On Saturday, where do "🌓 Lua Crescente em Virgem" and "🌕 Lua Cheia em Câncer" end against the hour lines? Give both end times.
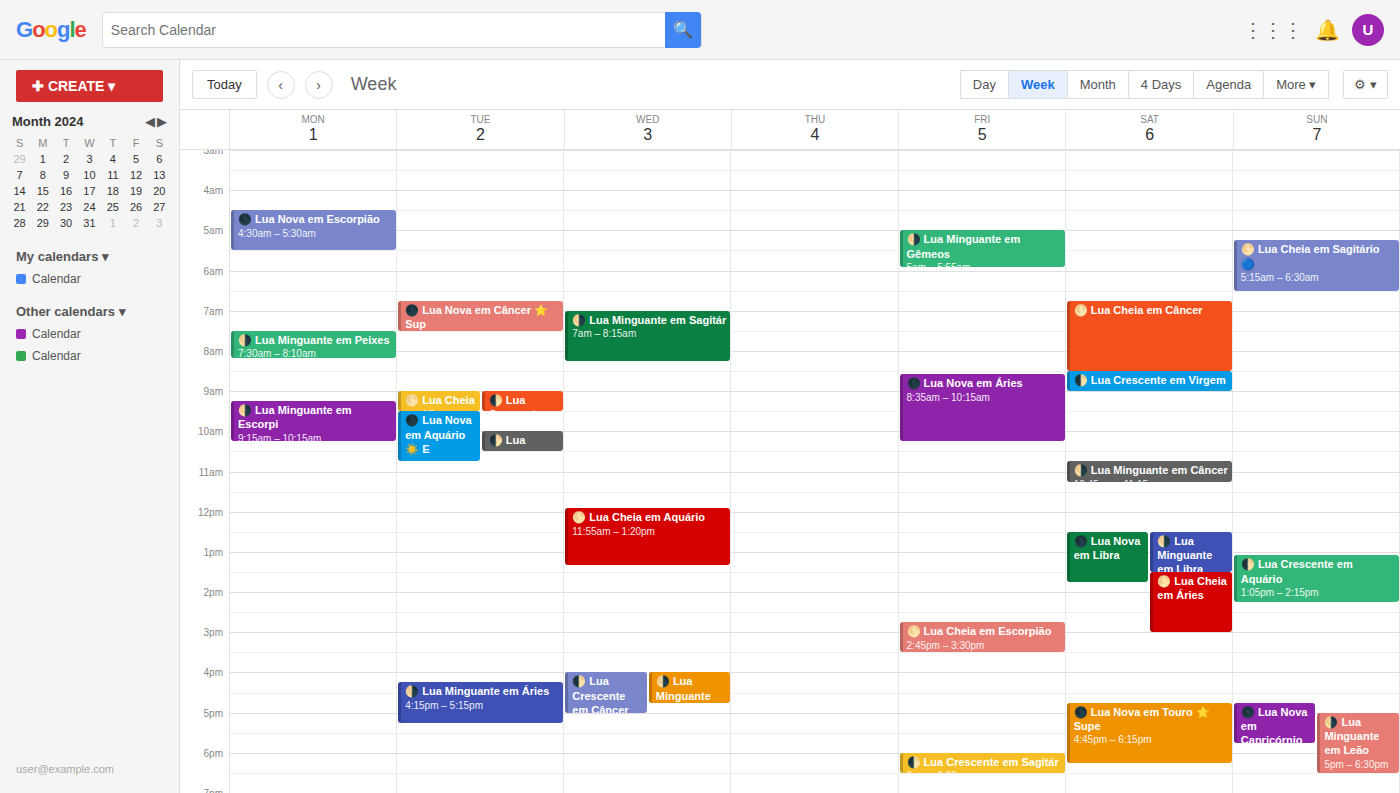
"🌓 Lua Crescente em Virgem": 9:00 AM, exactly on the 9 AM line. "🌕 Lua Cheia em Câncer": 8:30 AM, halfway between the 8 AM and 9 AM lines.